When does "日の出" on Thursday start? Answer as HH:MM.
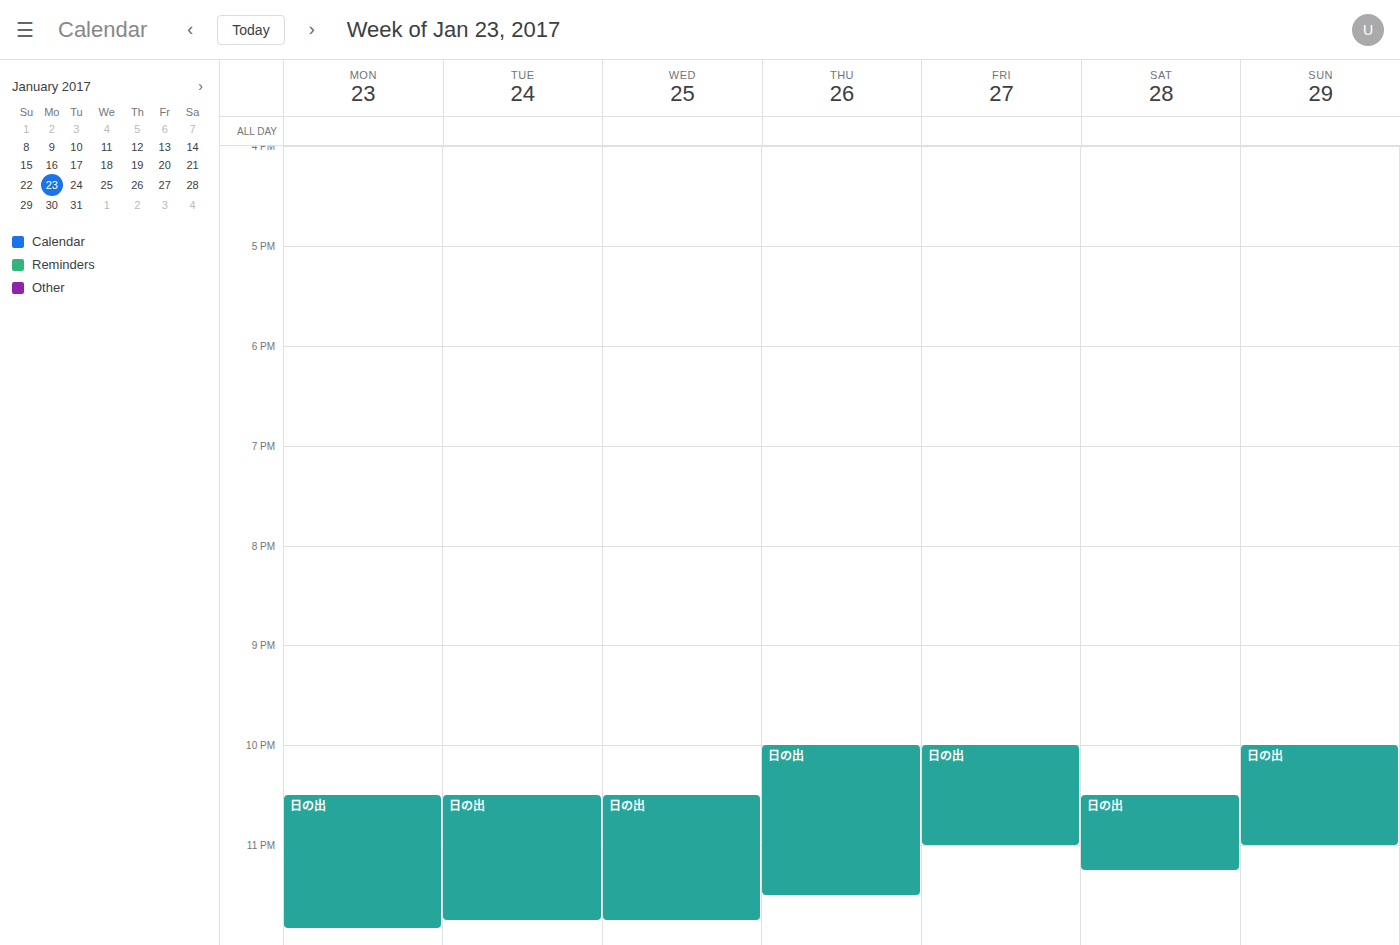
22:00